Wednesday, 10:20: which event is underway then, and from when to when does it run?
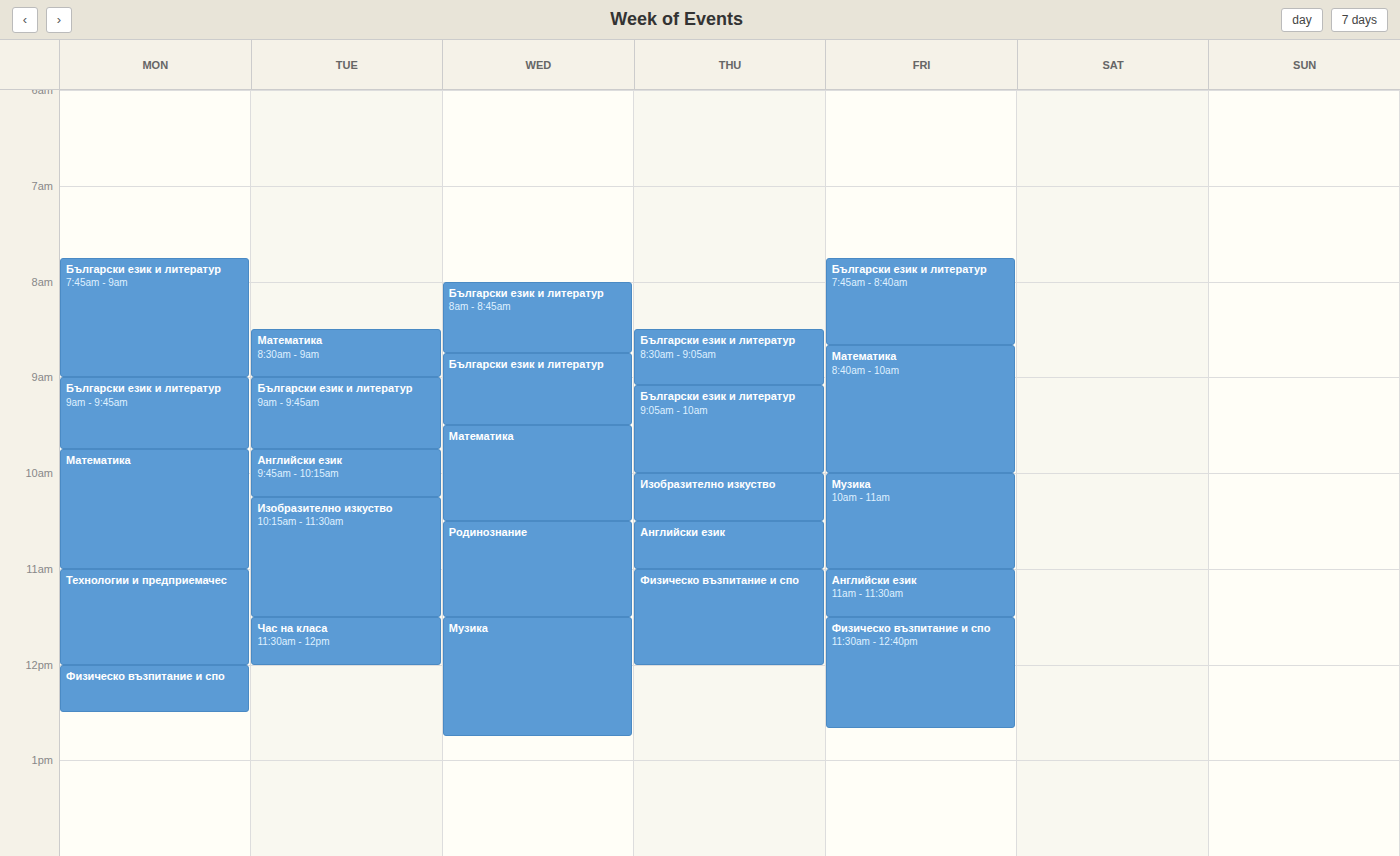
"Математика", 09:30 to 10:30